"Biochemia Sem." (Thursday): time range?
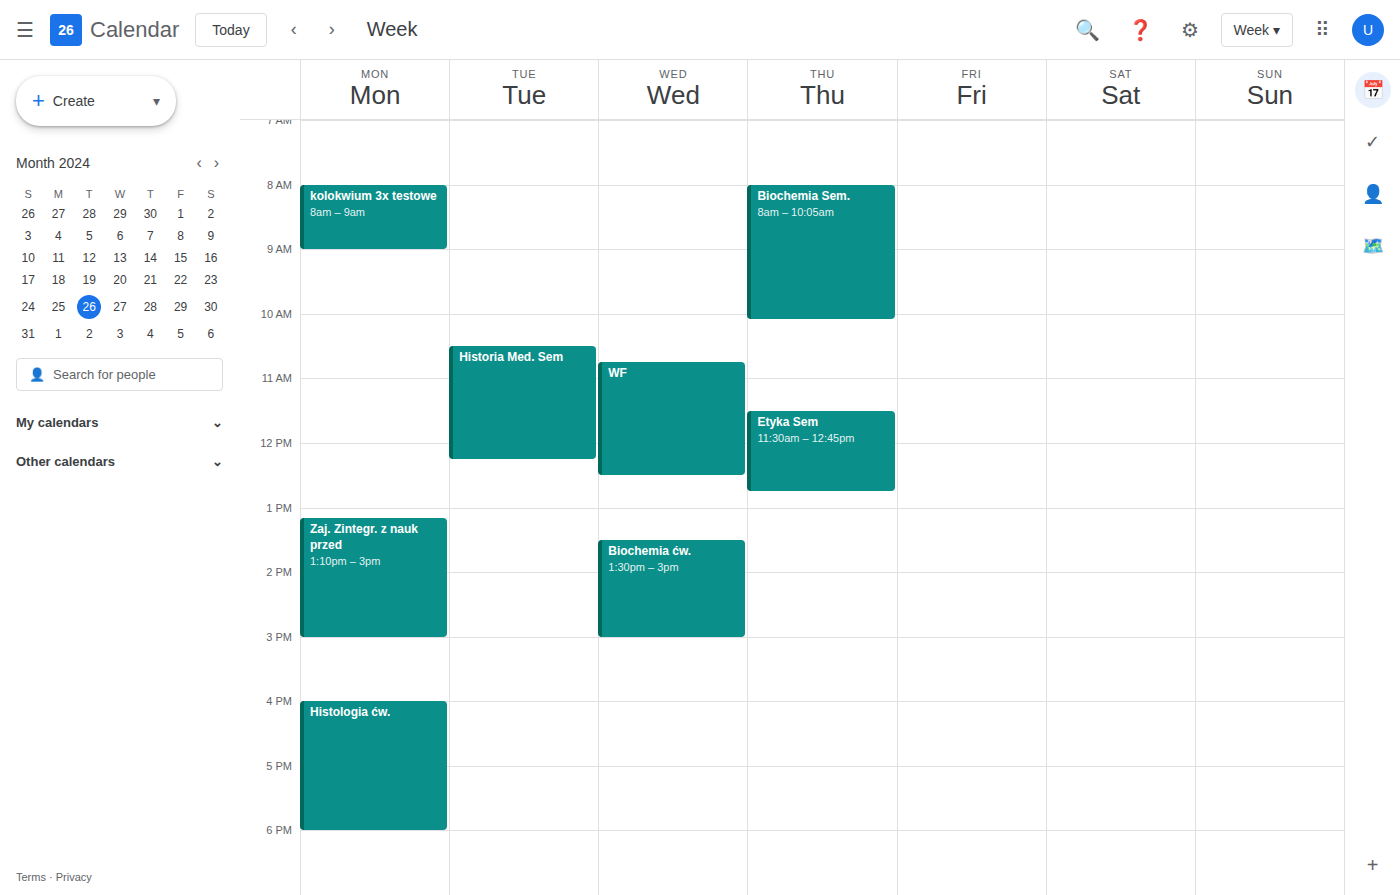
08:00 to 10:05